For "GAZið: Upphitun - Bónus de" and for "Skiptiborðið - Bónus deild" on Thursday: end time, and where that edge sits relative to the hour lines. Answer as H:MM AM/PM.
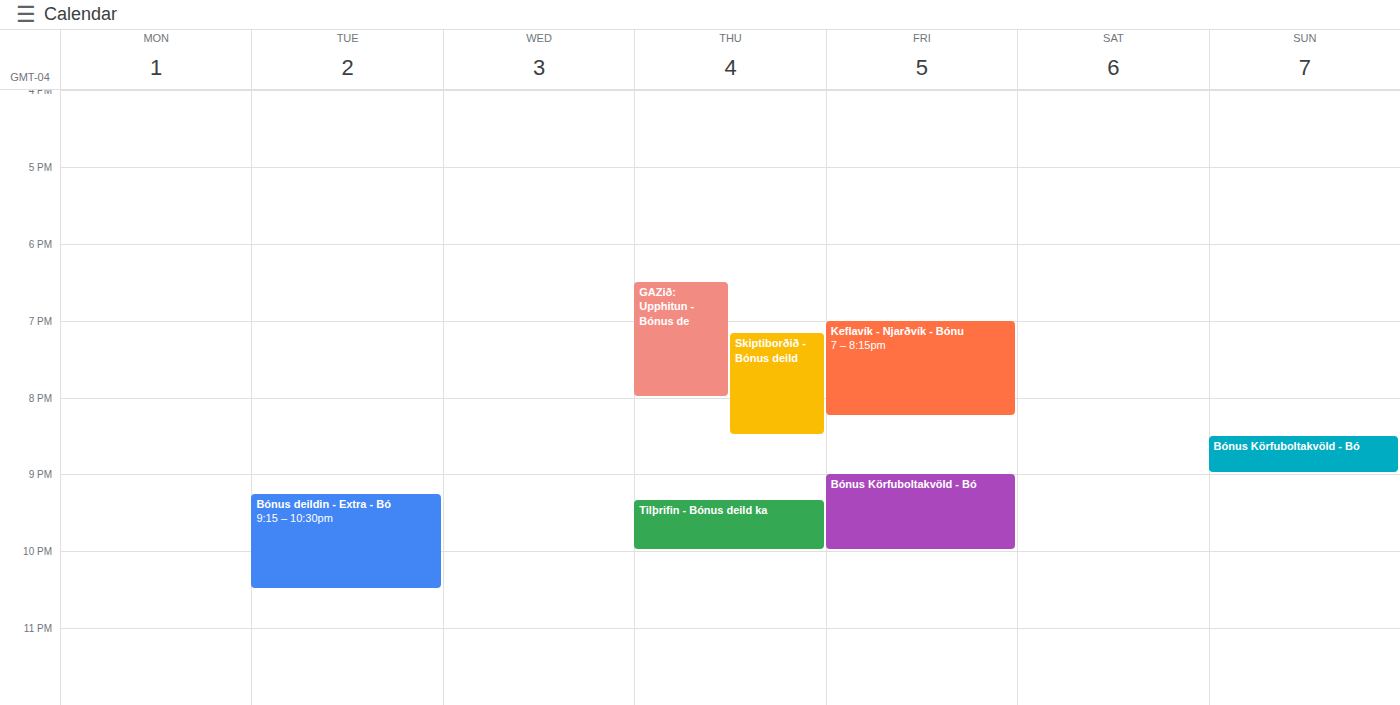
"GAZið: Upphitun - Bónus de": 8:00 PM, exactly on the 8 PM line. "Skiptiborðið - Bónus deild": 8:30 PM, halfway between the 8 PM and 9 PM lines.